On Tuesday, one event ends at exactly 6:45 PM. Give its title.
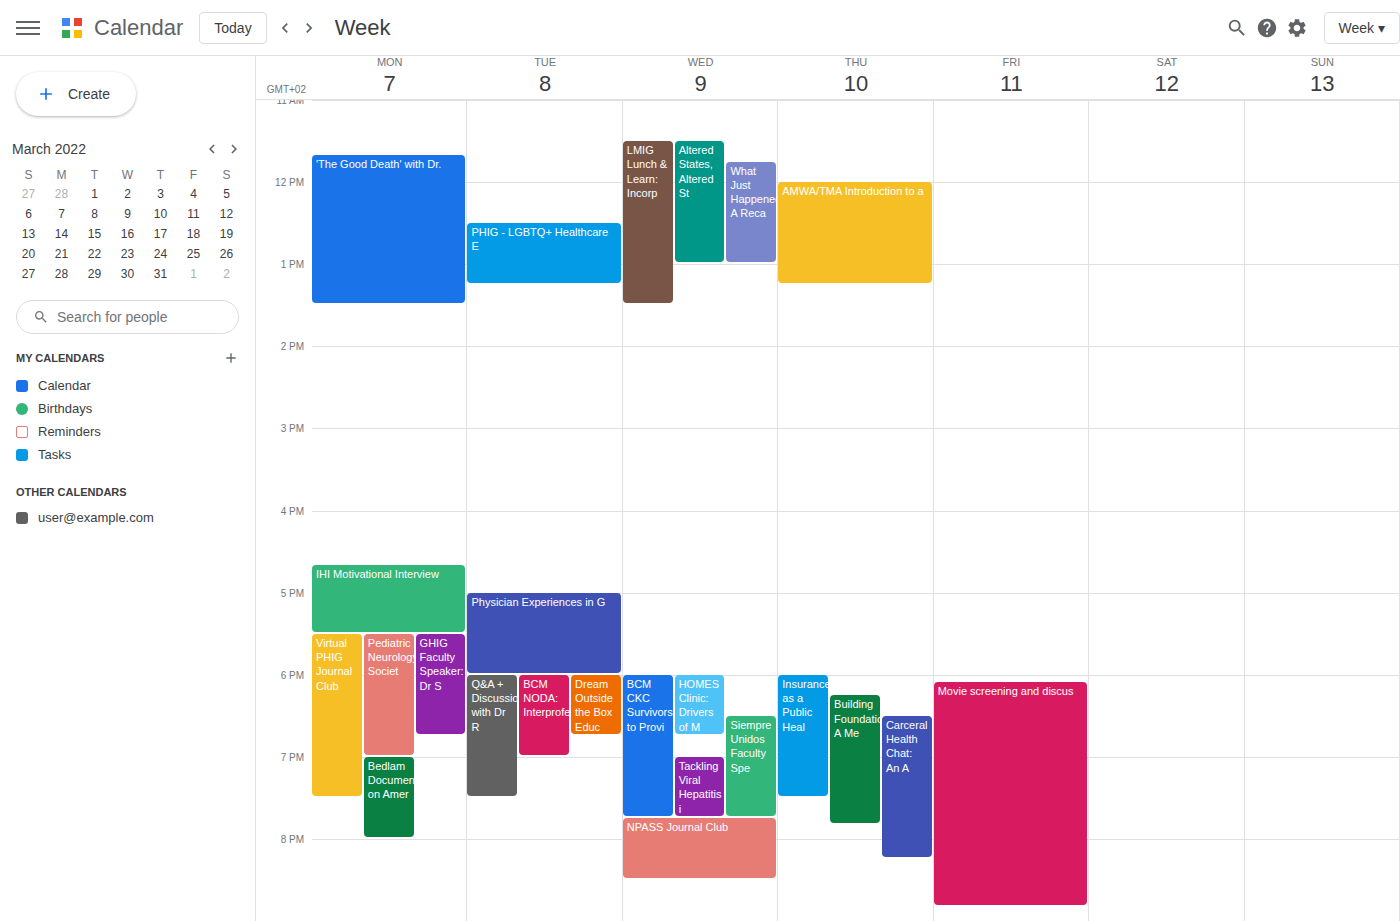
"Dream Outside the Box Educ"